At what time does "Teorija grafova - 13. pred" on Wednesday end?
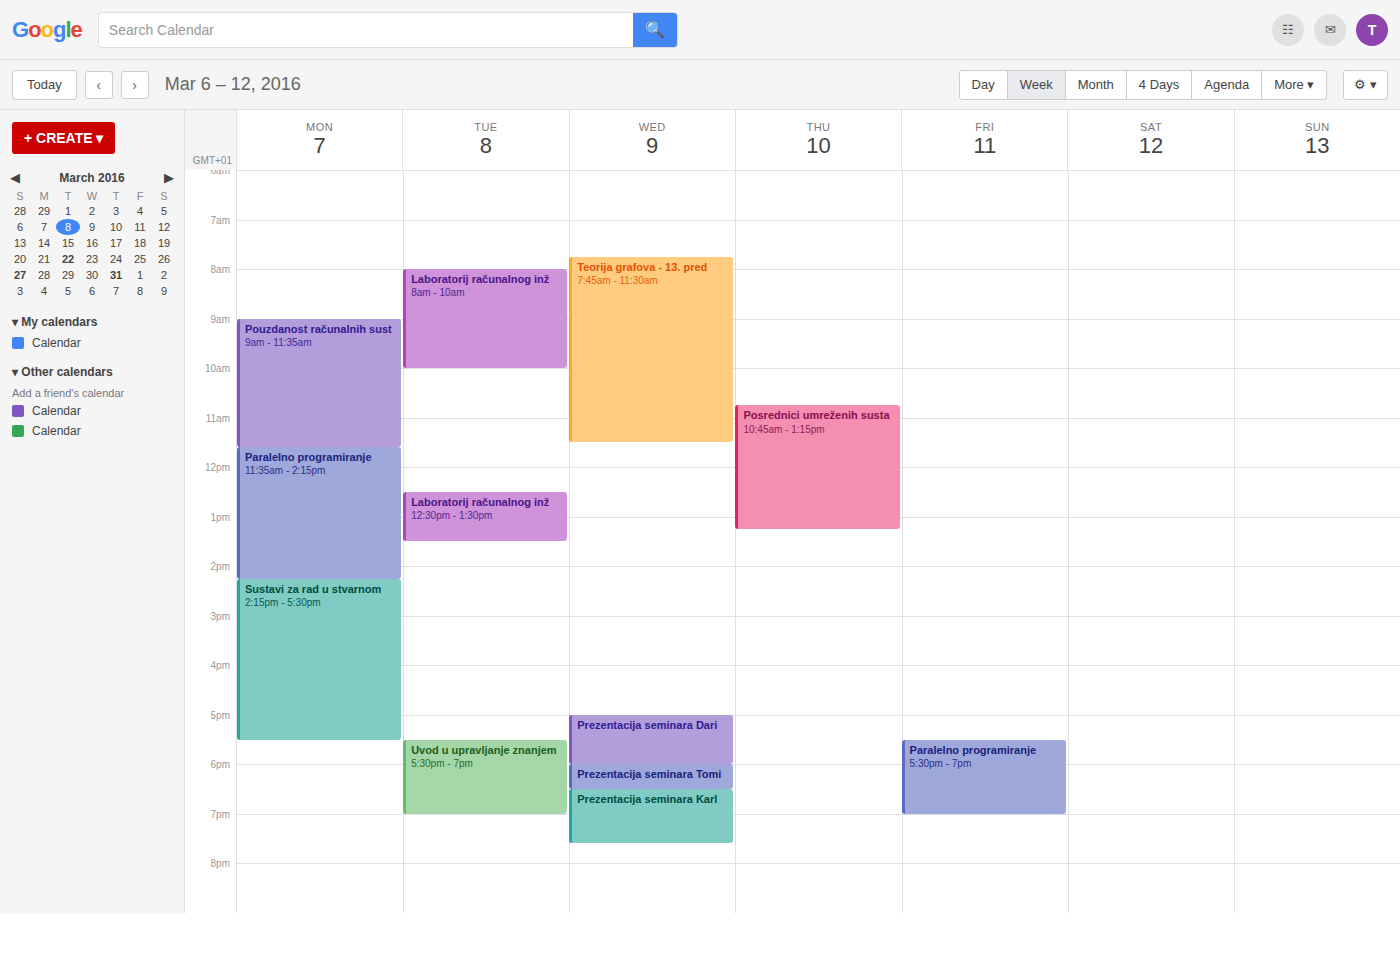
11:30 AM